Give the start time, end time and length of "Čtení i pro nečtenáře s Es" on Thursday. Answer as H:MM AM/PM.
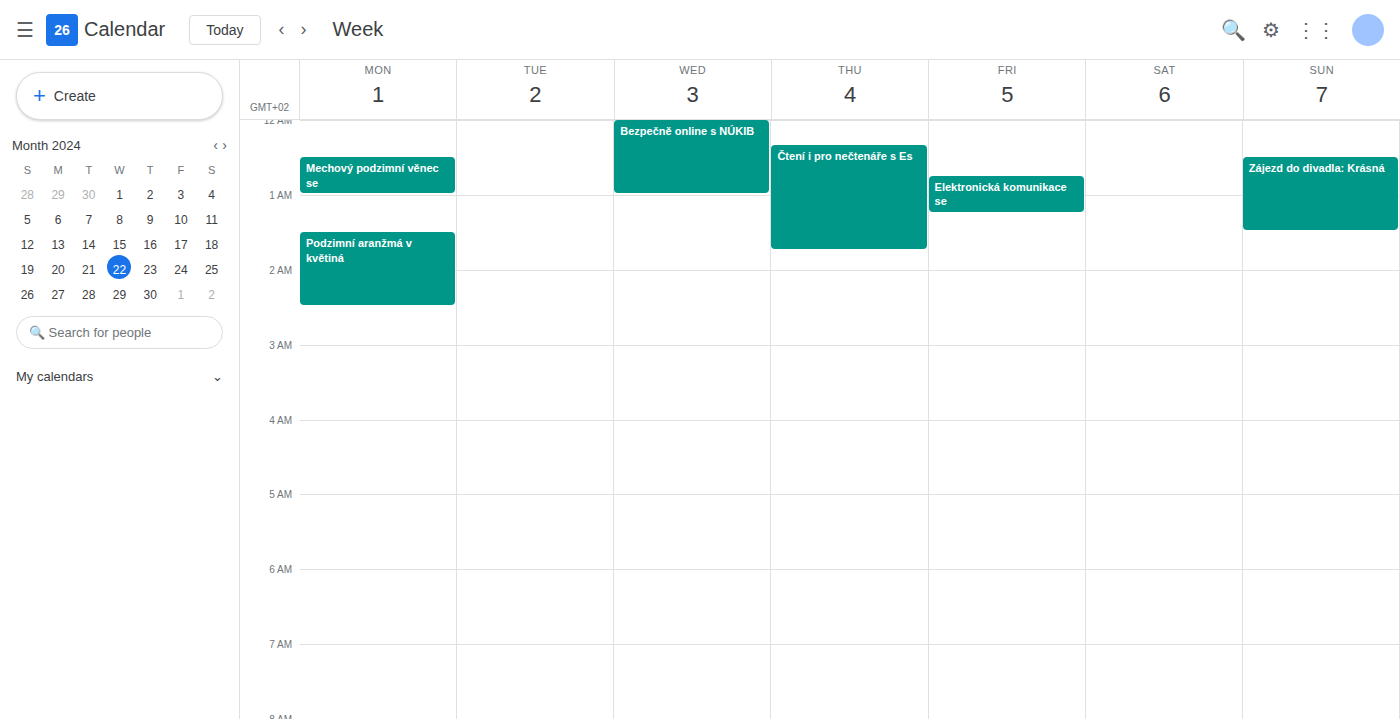
12:20 AM to 1:45 AM, 1 hour 25 minutes